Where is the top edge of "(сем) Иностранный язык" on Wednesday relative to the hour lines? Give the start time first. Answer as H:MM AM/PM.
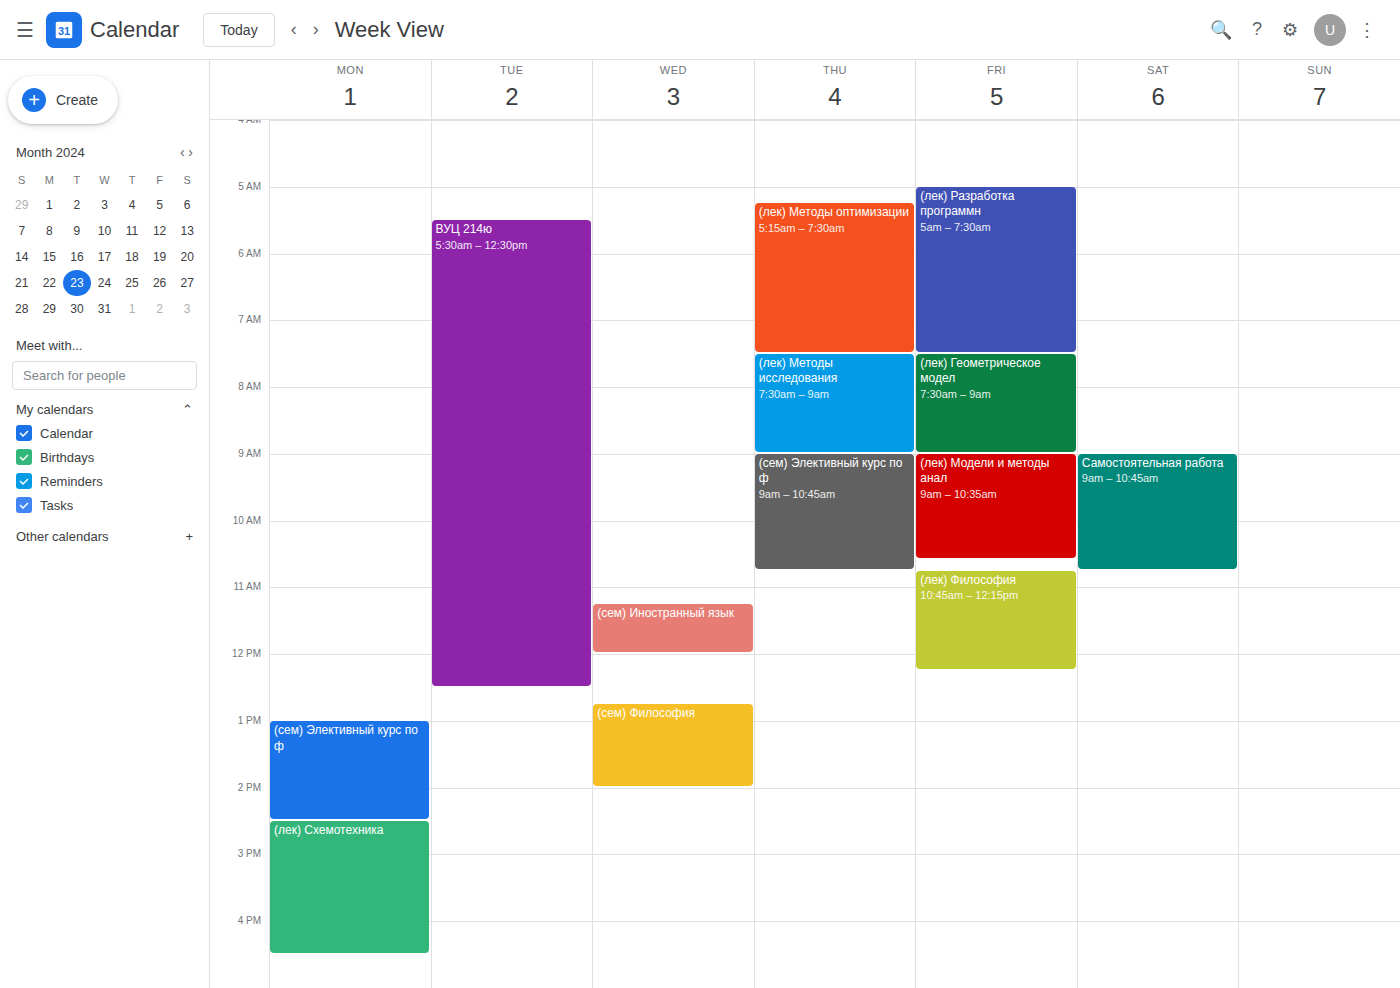
11:15 AM -- neither: a quarter of the way from the 11 AM line to the 12 PM line.